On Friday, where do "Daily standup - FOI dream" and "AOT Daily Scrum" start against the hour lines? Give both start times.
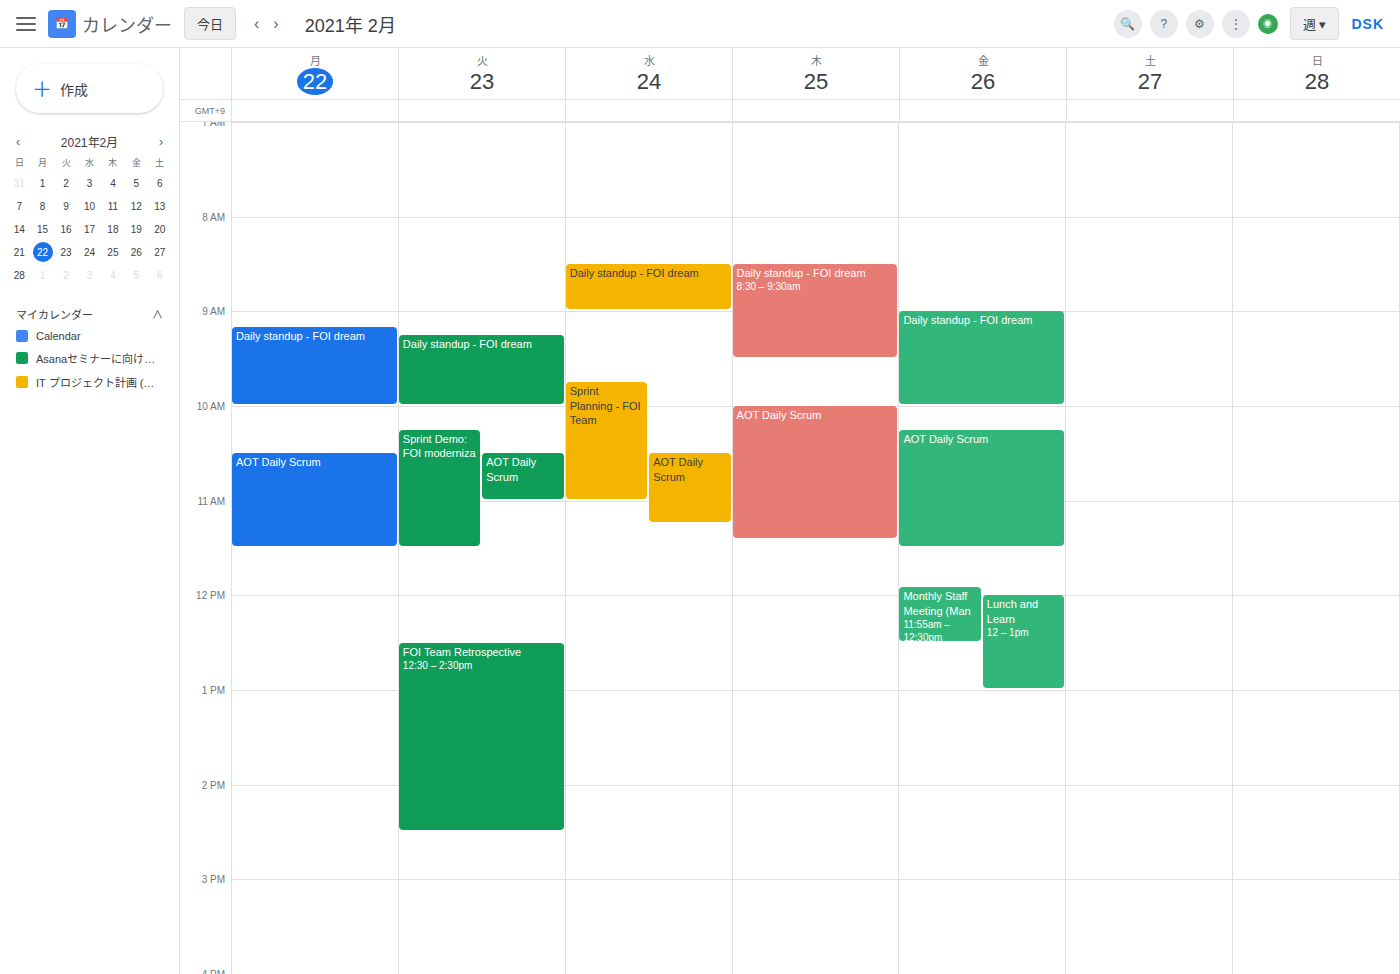
"Daily standup - FOI dream": 9:00 AM, exactly on the 9 AM line. "AOT Daily Scrum": 10:15 AM, neither: a quarter of the way from the 10 AM line to the 11 AM line.